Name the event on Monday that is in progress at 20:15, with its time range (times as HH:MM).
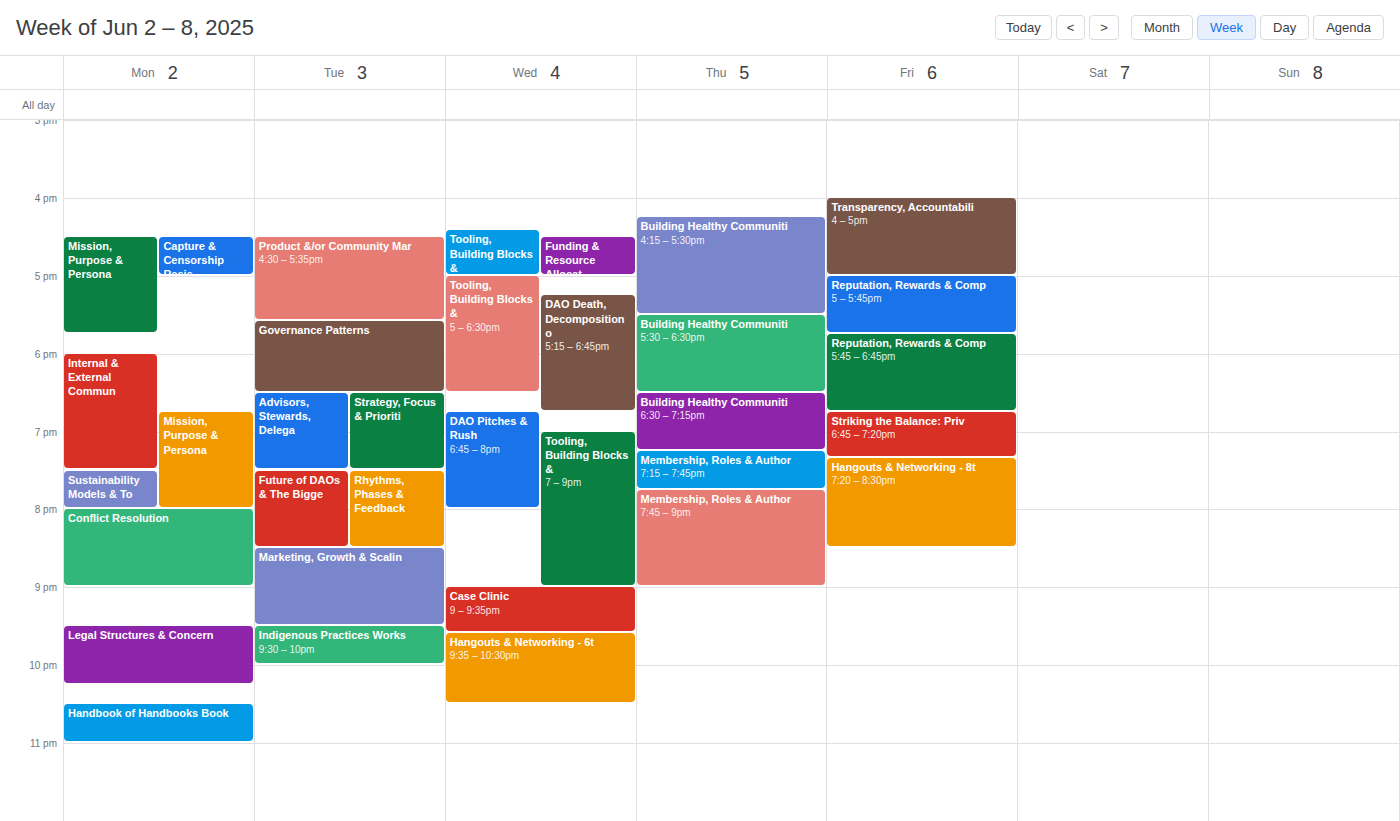
"Conflict Resolution", 20:00 to 21:00